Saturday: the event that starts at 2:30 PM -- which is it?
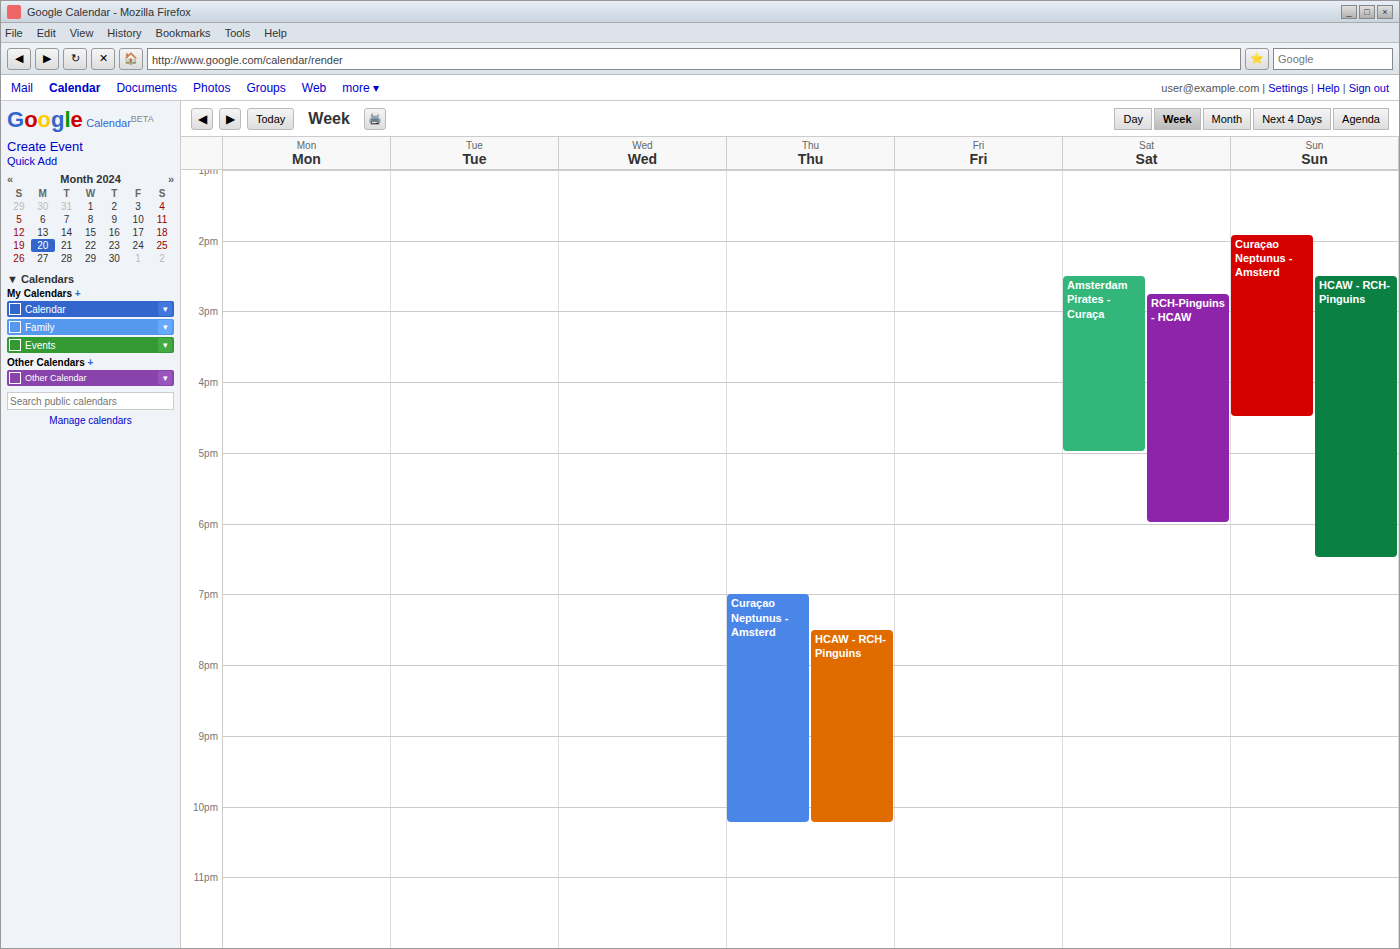
"Amsterdam Pirates - Curaça"